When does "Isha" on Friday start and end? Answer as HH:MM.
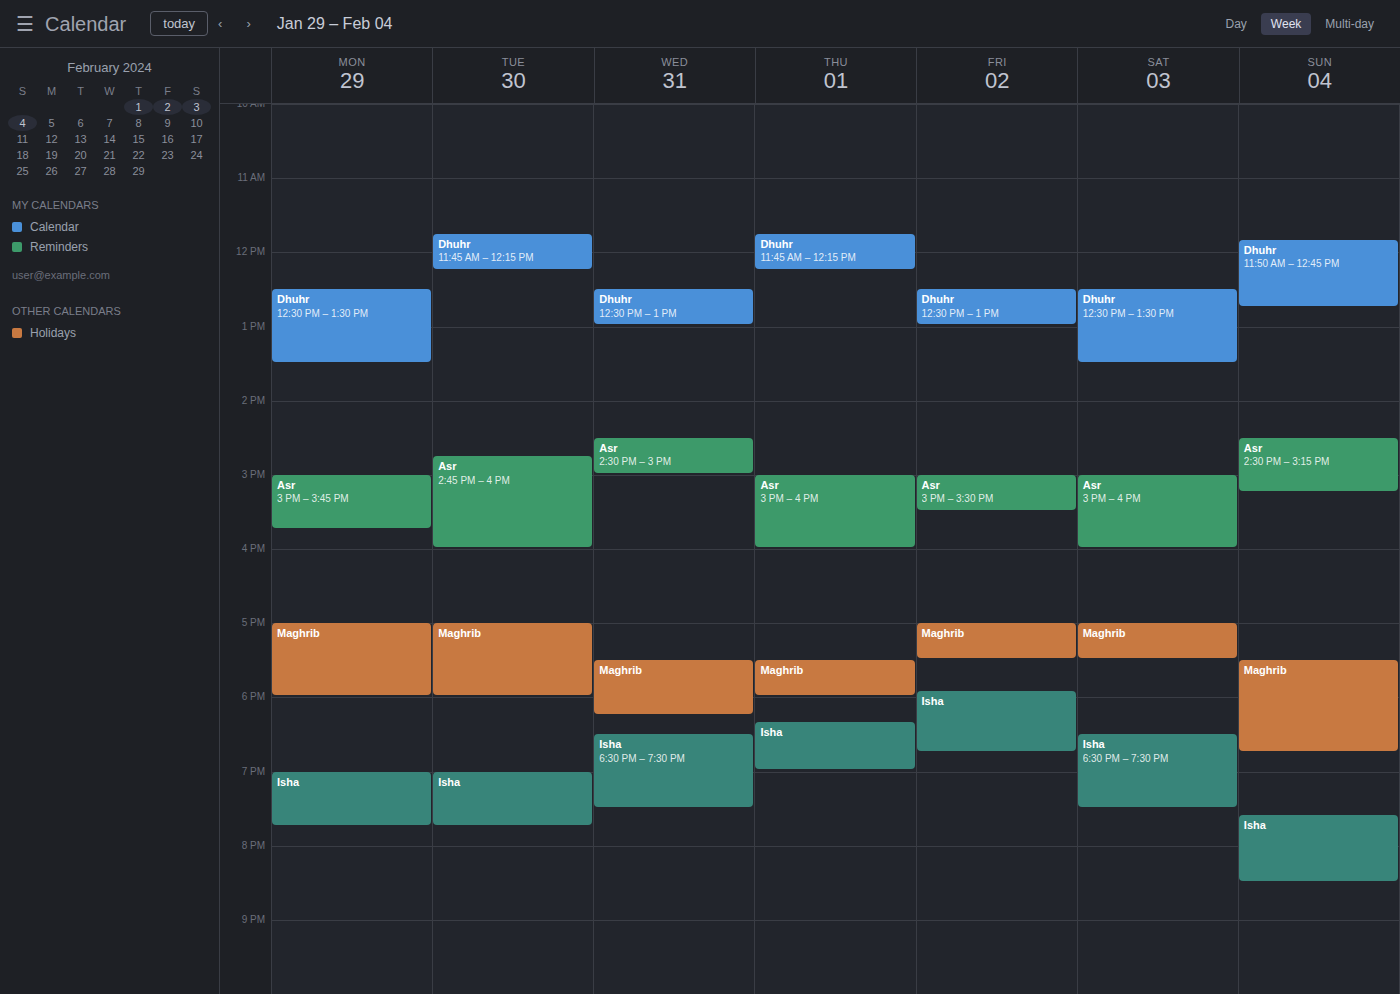
17:55 to 18:45